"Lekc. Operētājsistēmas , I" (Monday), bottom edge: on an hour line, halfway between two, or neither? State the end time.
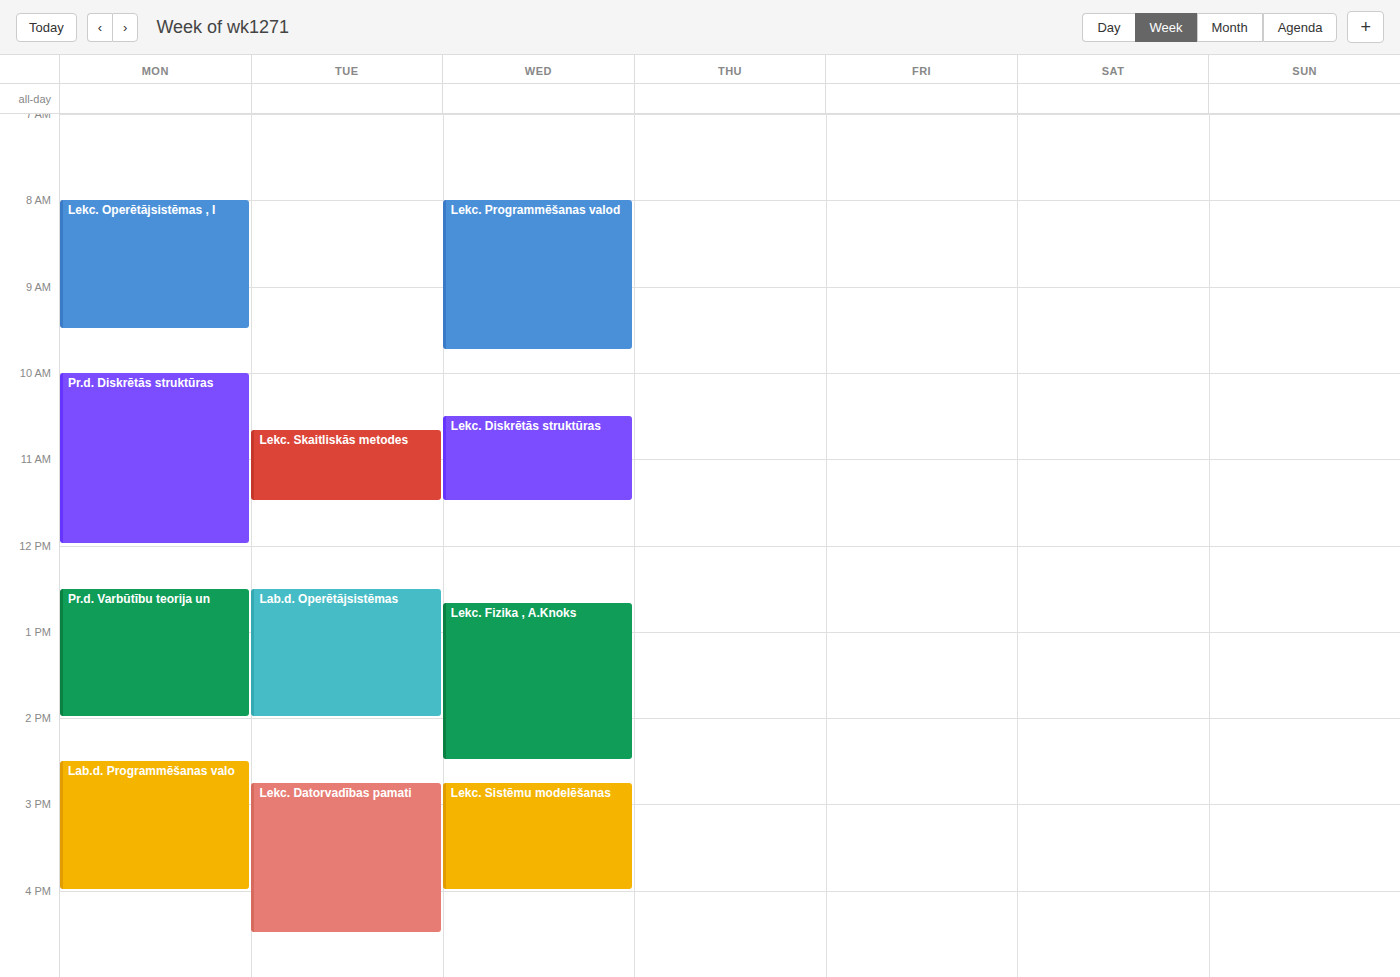
9:30 AM -- halfway between the 9 AM and 10 AM lines.